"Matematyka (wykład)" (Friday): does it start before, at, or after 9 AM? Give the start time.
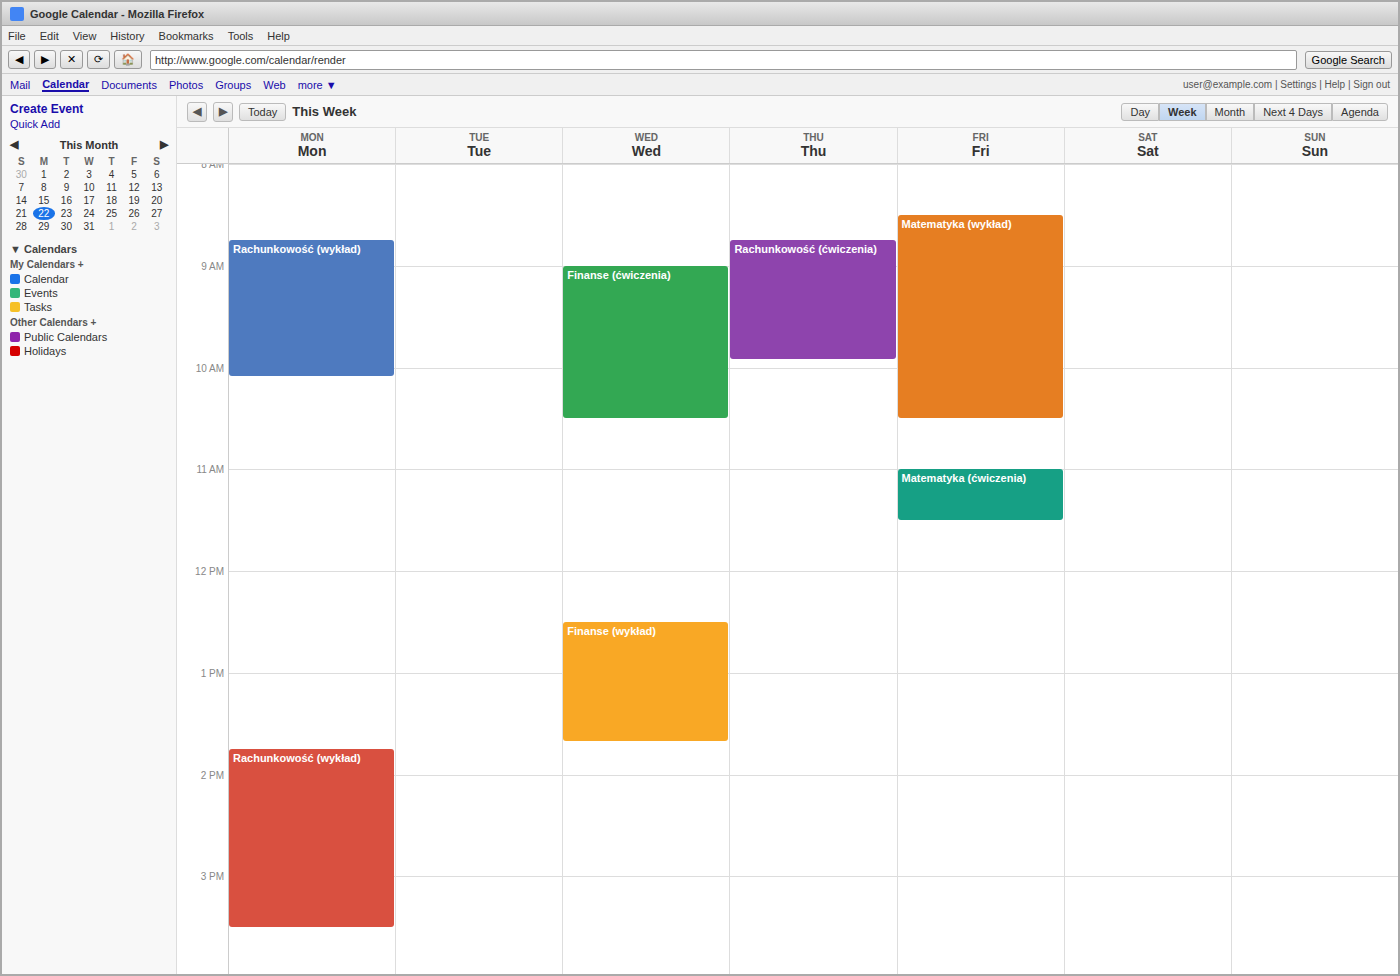
8:30 AM -- before 9 AM, 30 minutes above the 9 AM line.